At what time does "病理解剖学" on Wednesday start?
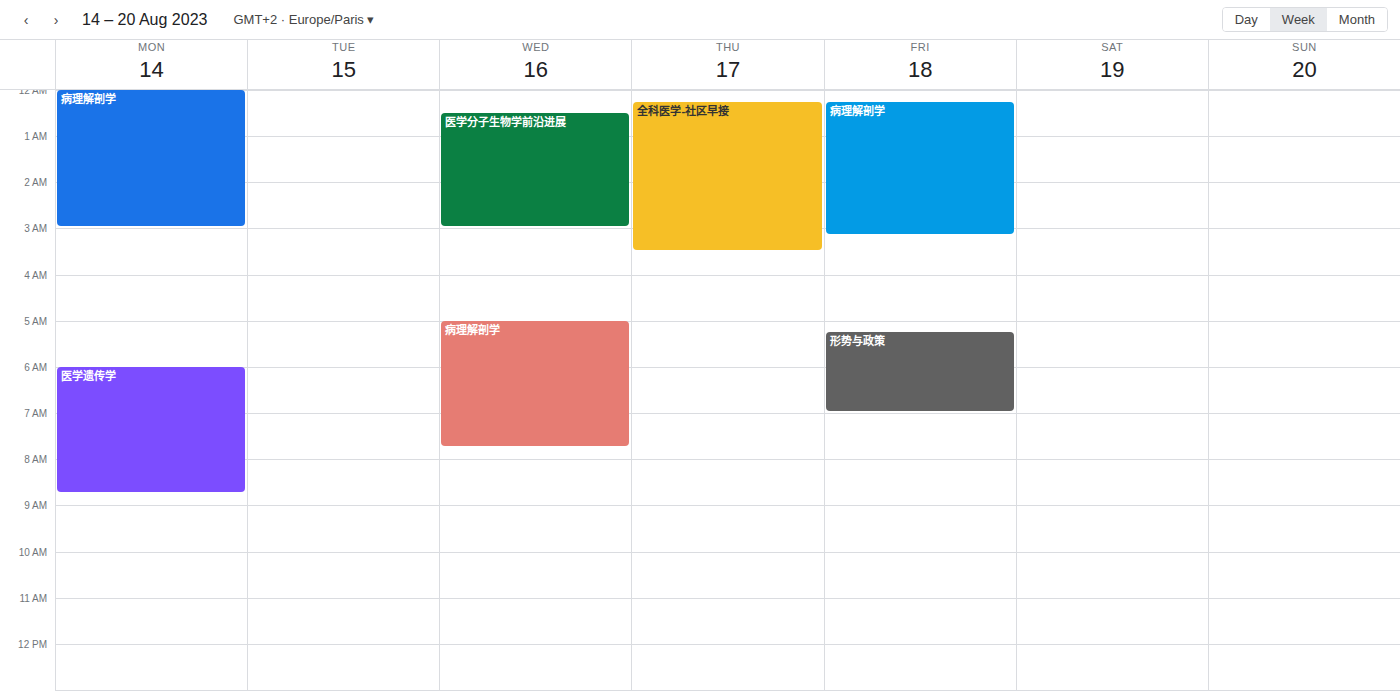
5:00 AM